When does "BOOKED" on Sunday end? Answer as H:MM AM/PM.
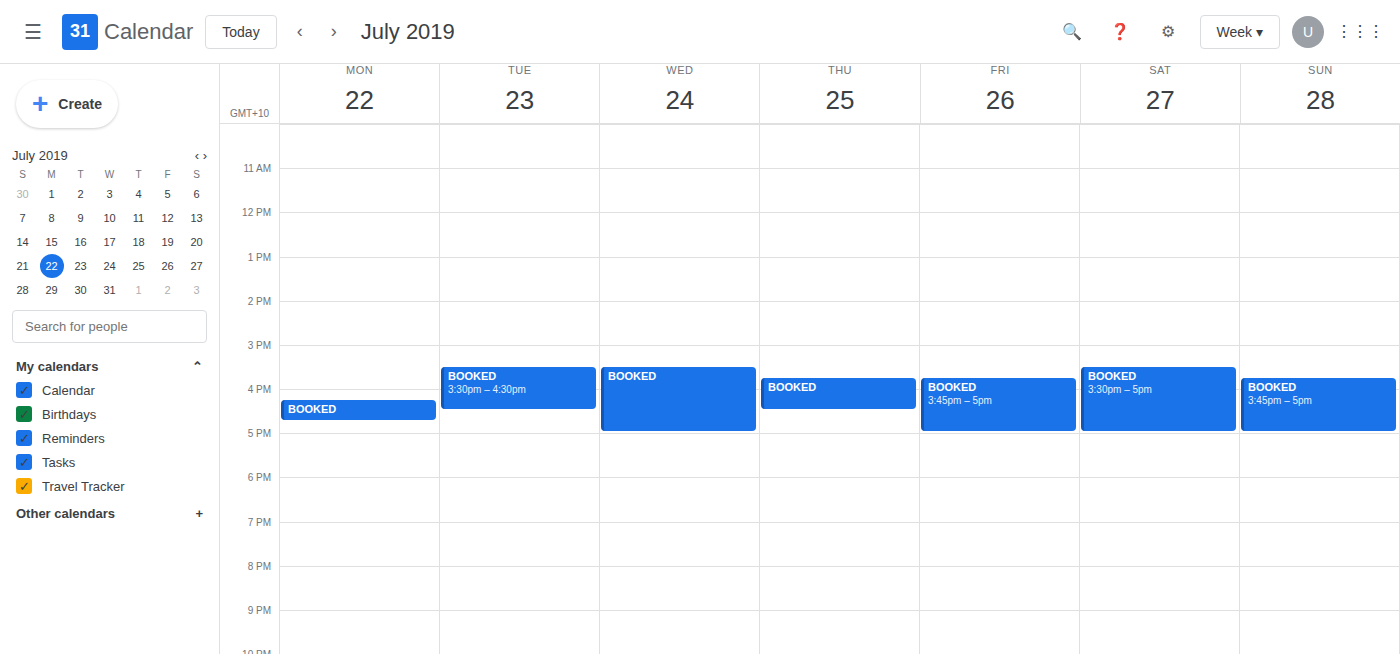
5:00 PM